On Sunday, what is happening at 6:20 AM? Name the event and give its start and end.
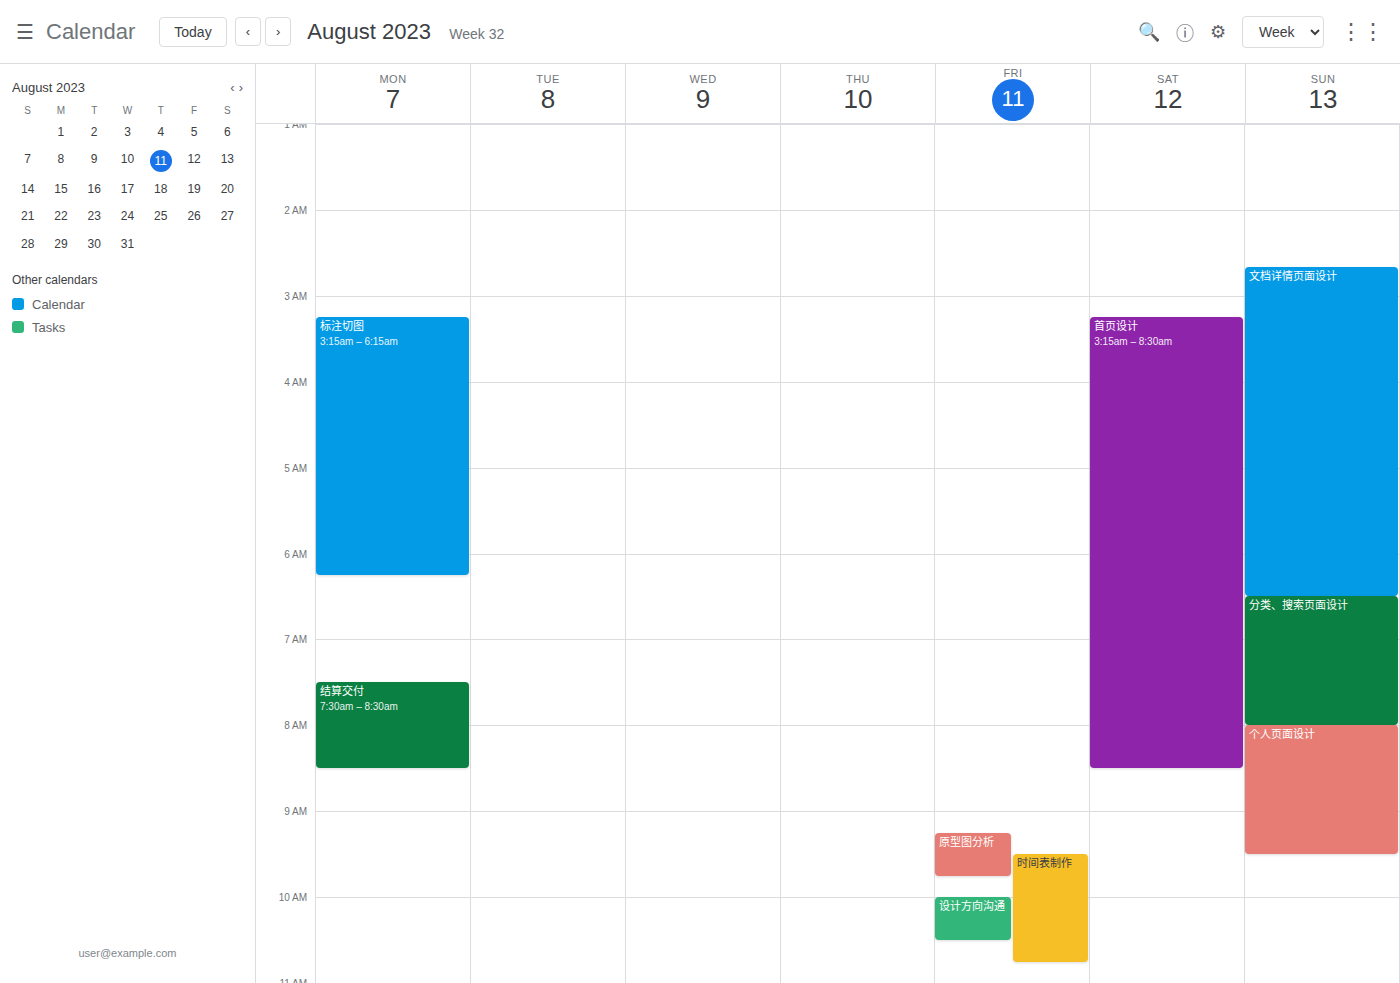
"文档详情页面设计", 2:40 AM to 6:30 AM